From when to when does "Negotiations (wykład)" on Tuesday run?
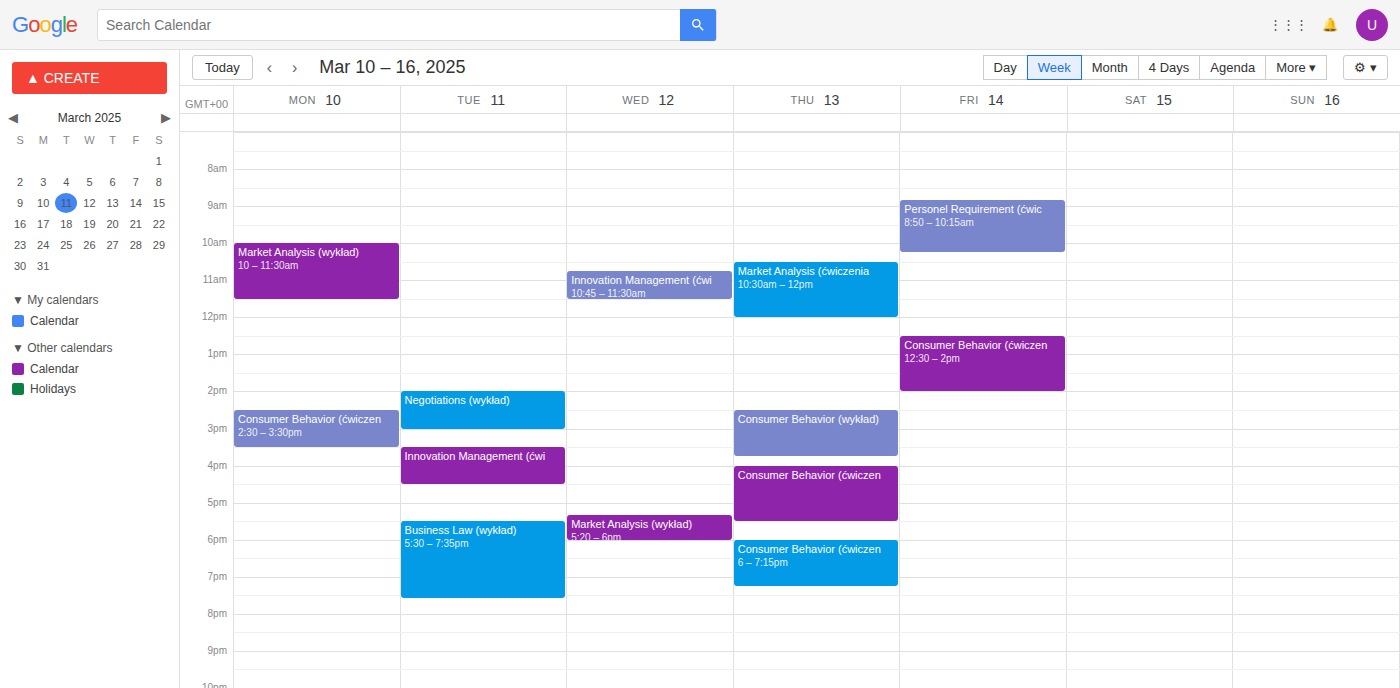
2:00 PM to 3:00 PM